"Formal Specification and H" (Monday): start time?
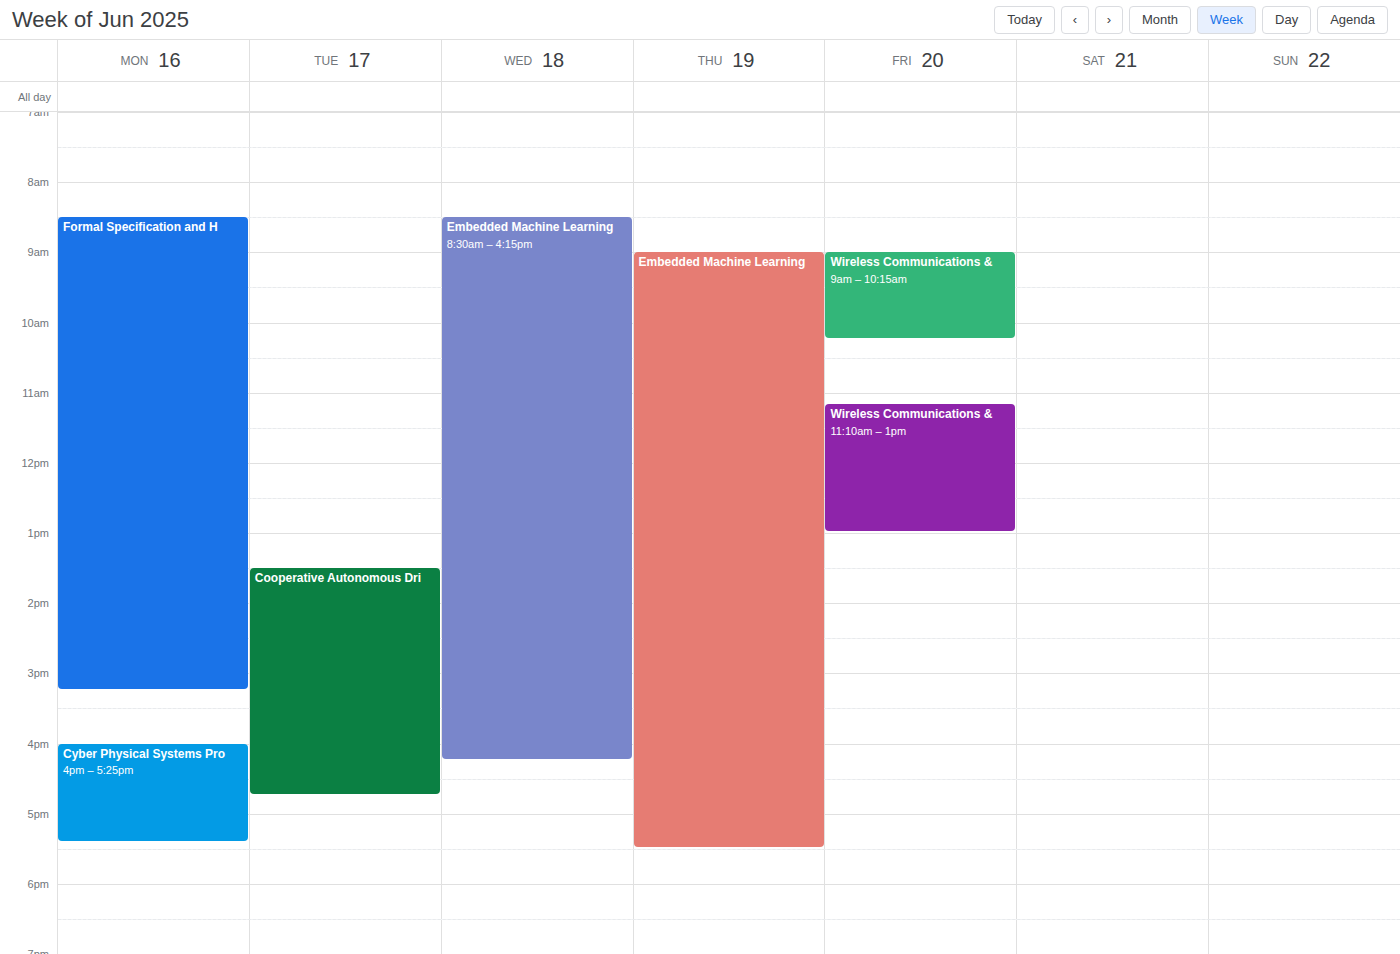
8:30 AM